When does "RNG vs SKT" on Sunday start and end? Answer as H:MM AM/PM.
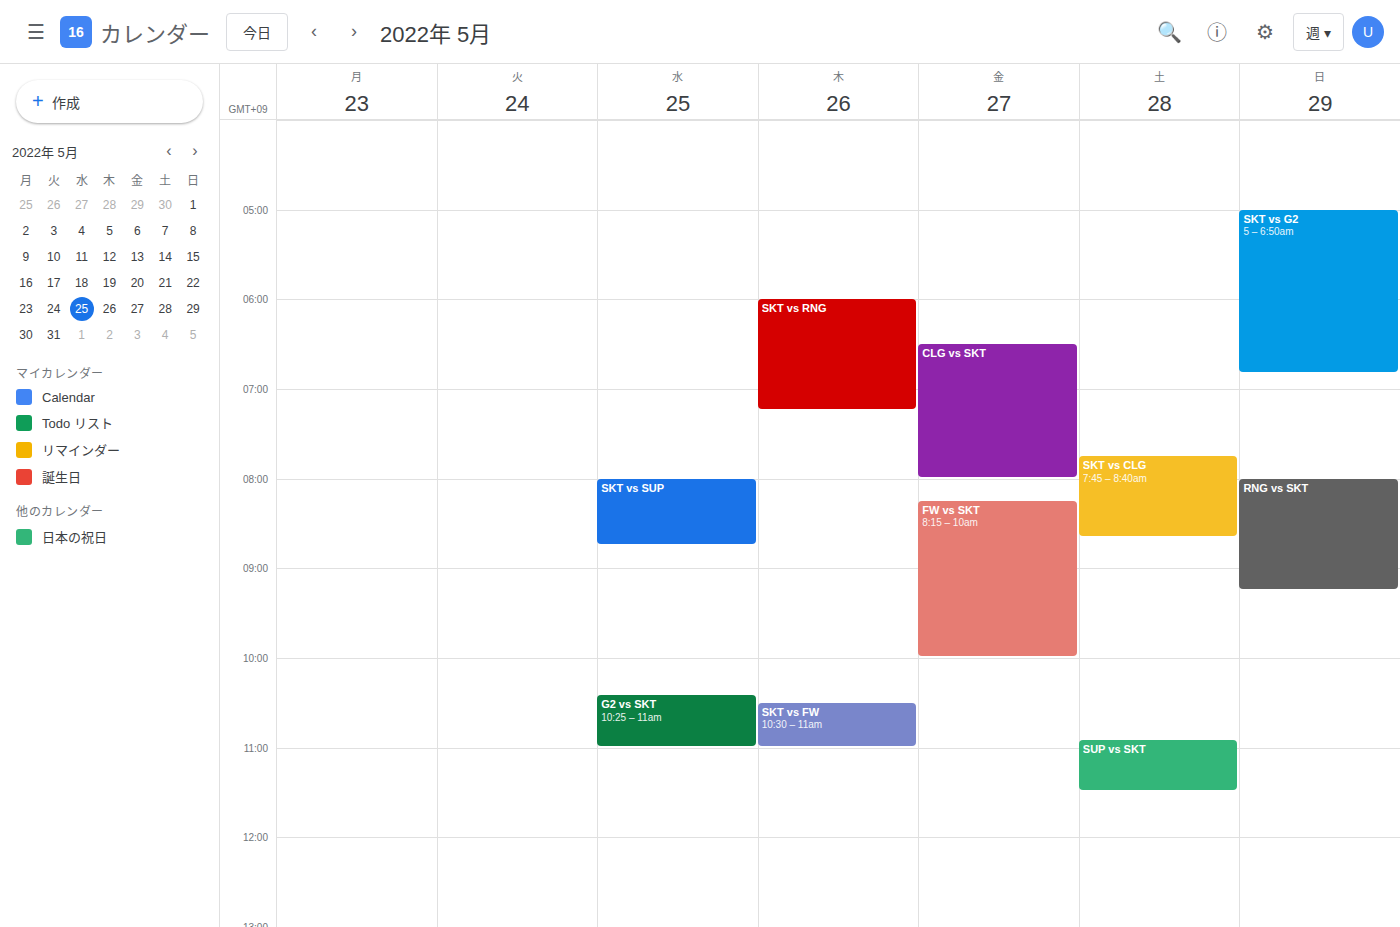
8:00 AM to 9:15 AM